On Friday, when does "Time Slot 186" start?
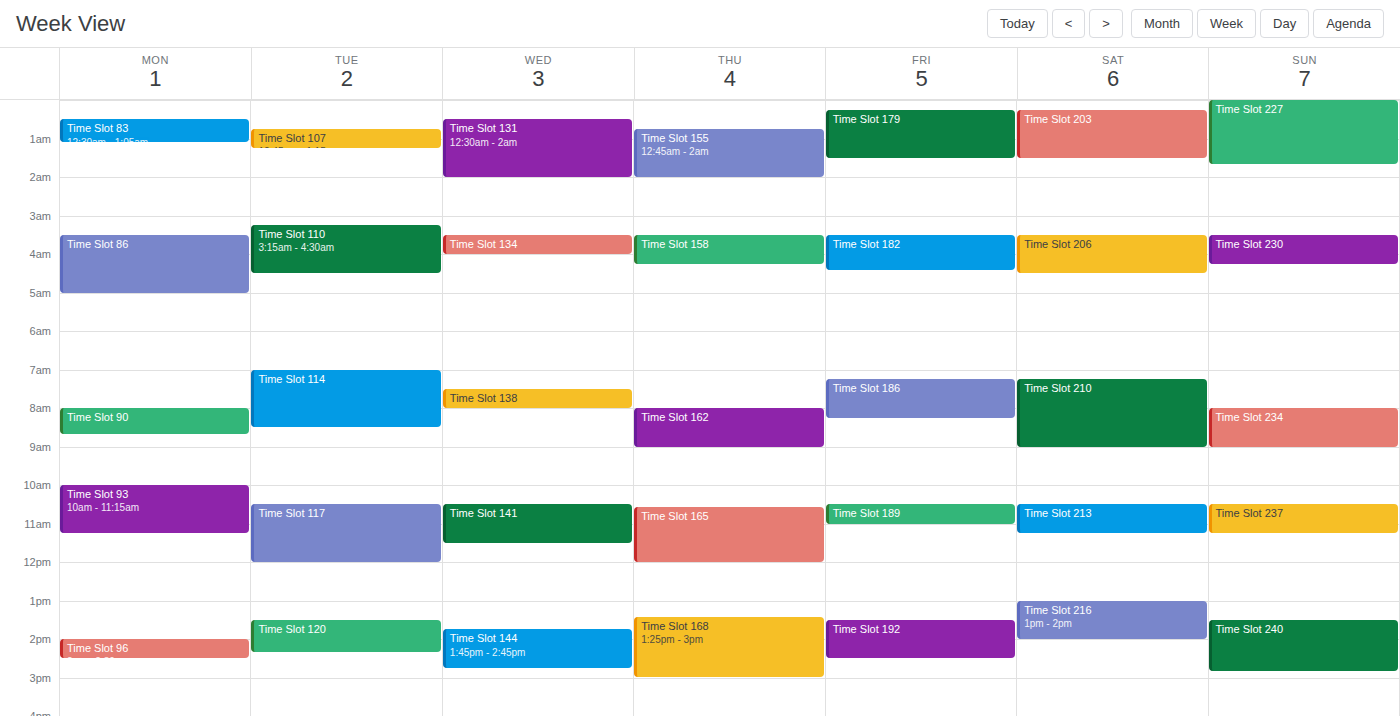
7:15 AM